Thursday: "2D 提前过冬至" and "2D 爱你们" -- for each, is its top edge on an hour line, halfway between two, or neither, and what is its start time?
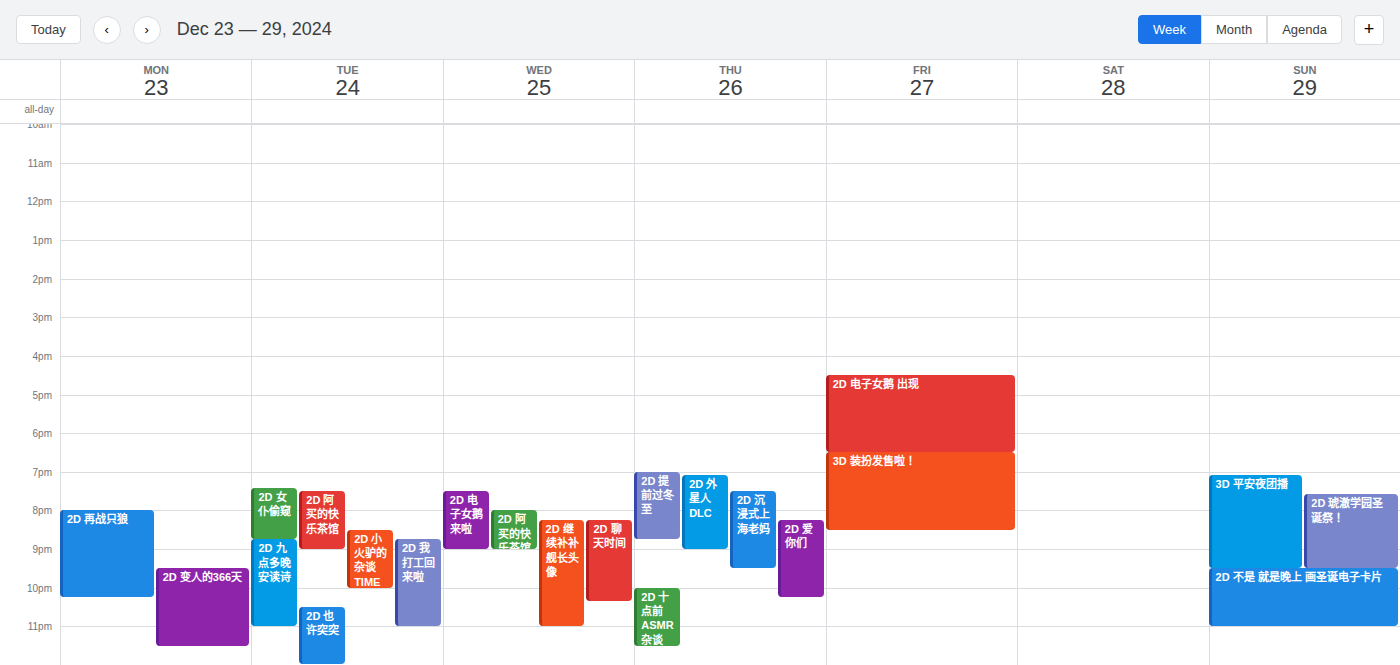
"2D 提前过冬至": 7:00 PM, exactly on the 7 PM line. "2D 爱你们": 8:15 PM, neither: a quarter of the way from the 8 PM line to the 9 PM line.